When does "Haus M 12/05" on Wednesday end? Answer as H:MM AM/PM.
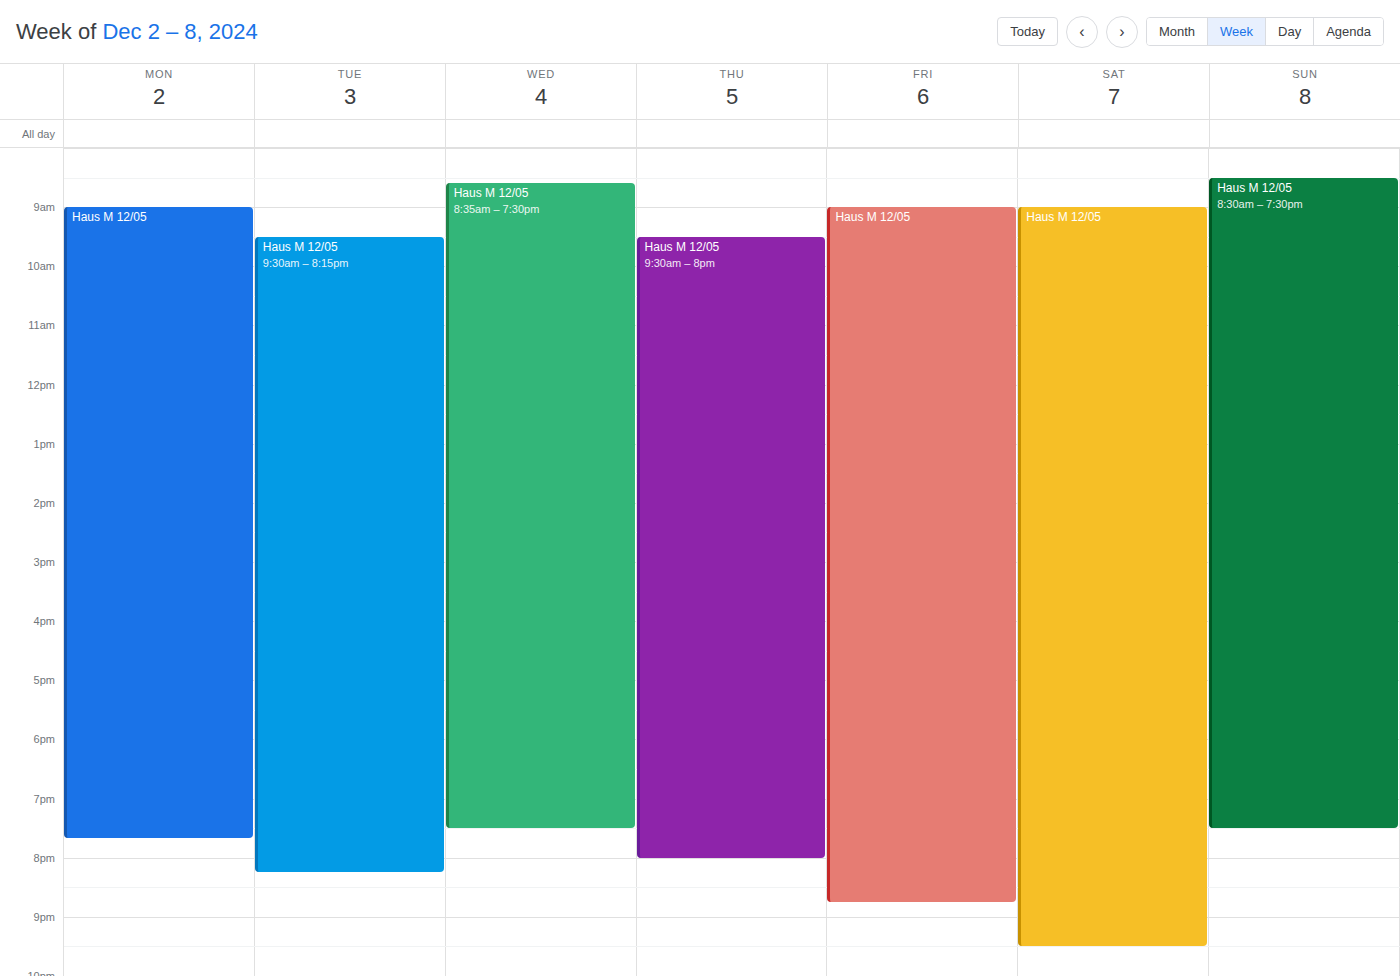
7:30 PM